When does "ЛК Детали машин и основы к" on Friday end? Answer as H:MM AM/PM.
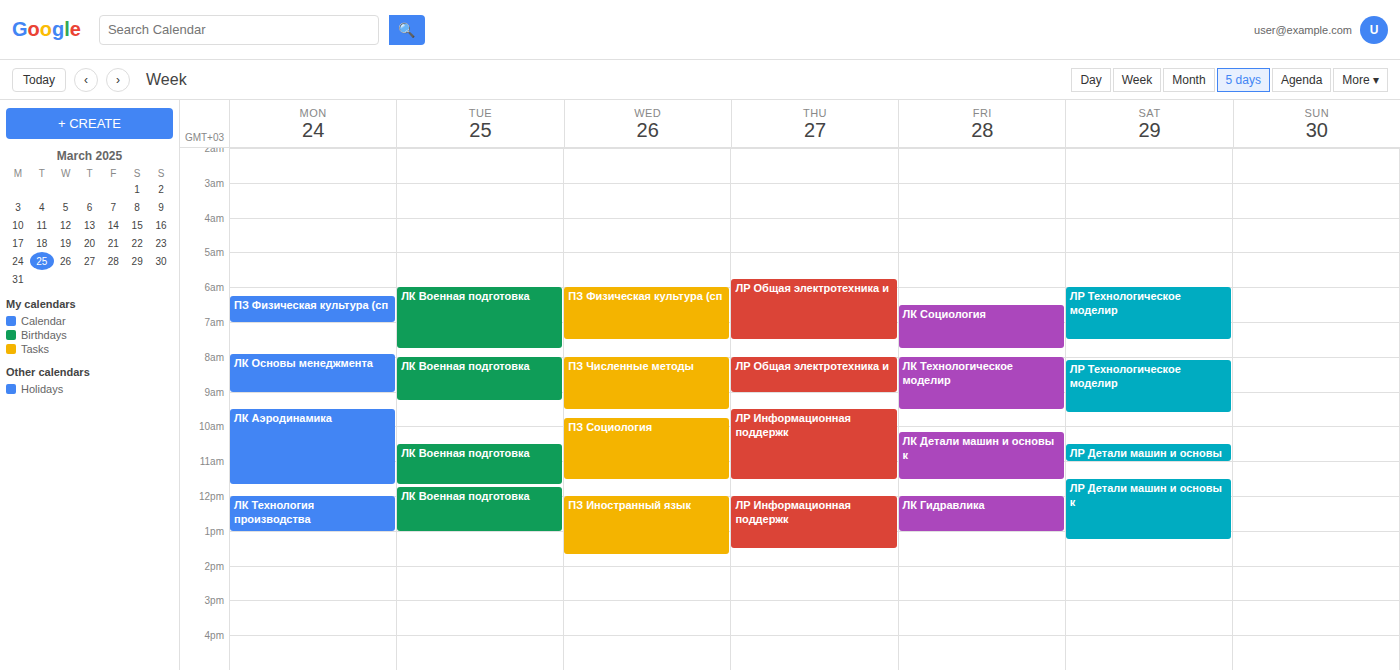
11:30 AM